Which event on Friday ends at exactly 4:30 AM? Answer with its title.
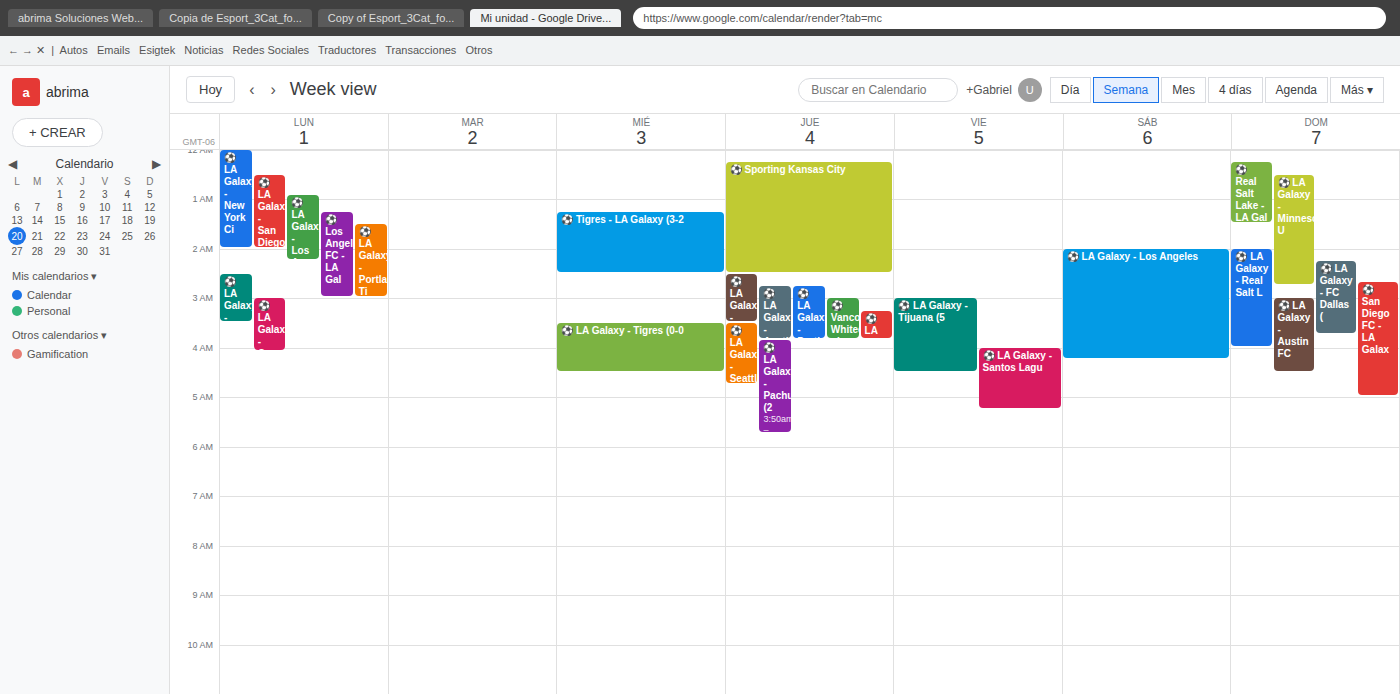
"⚽️ LA Galaxy - Tijuana (5"